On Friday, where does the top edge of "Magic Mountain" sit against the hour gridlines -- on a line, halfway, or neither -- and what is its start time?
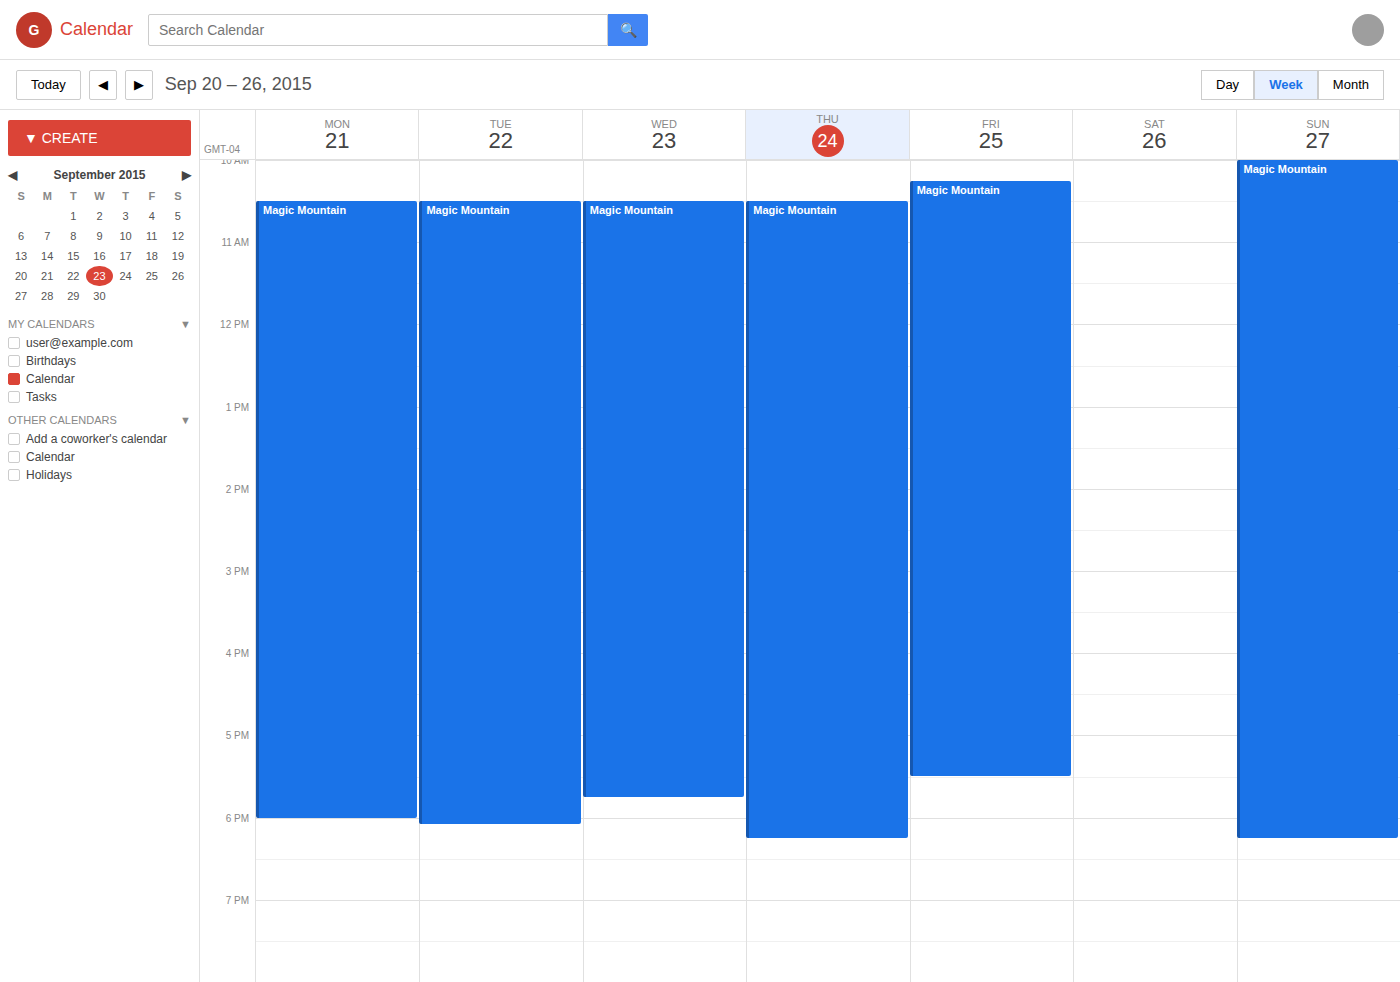
10:15 -- neither: a quarter of the way from the 10:00 line to the 11:00 line.